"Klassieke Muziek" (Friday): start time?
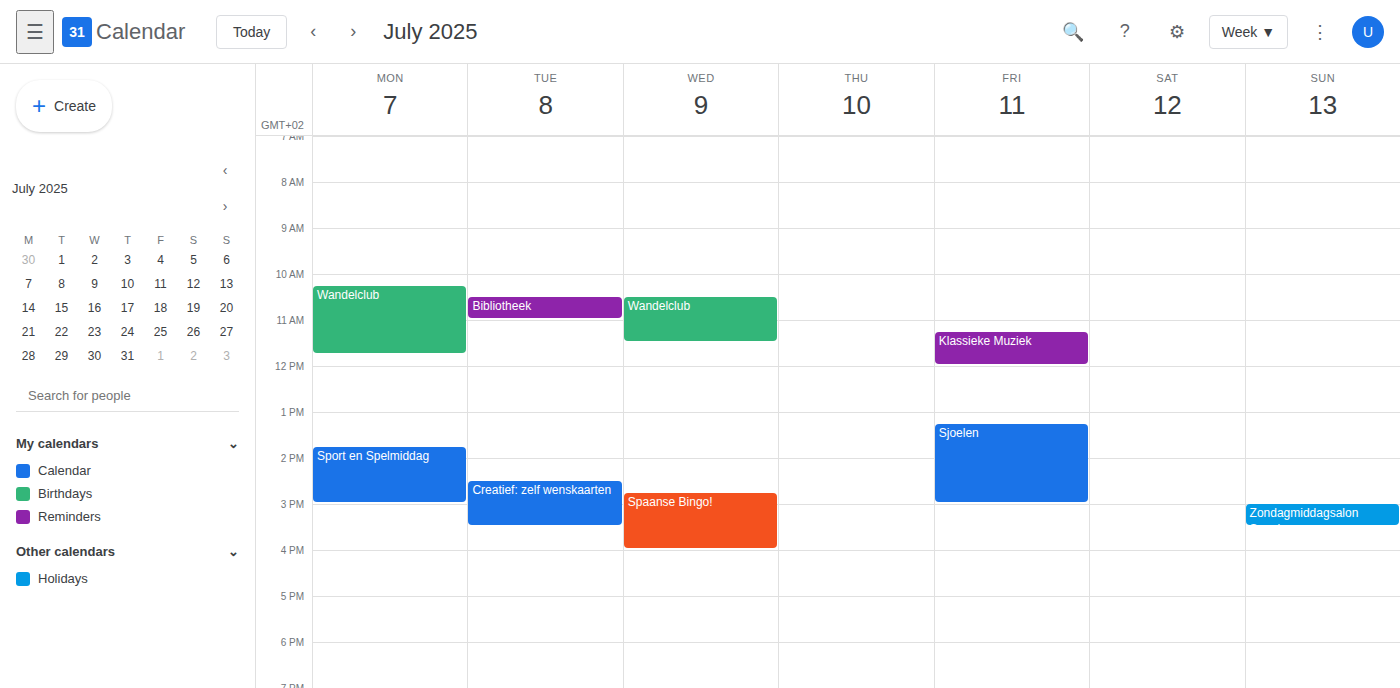
11:15